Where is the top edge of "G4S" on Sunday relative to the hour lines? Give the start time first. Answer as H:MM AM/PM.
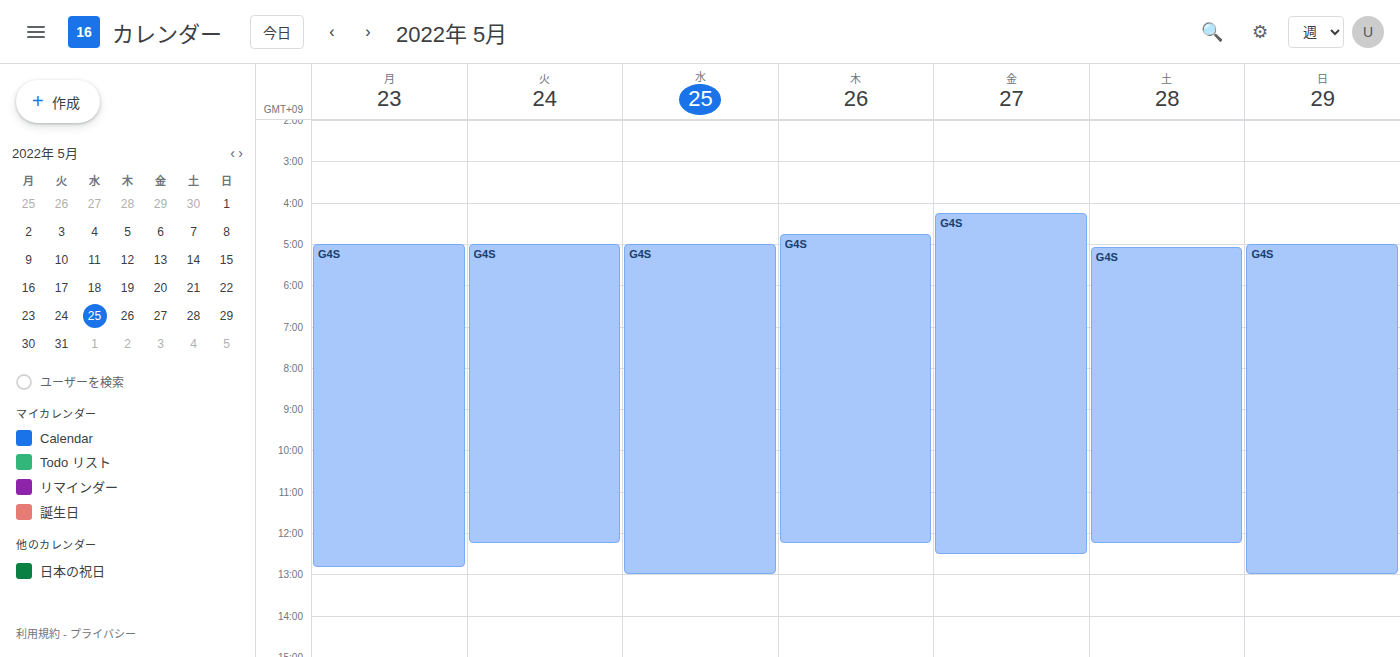
5:00 AM -- exactly on the 5 AM line.